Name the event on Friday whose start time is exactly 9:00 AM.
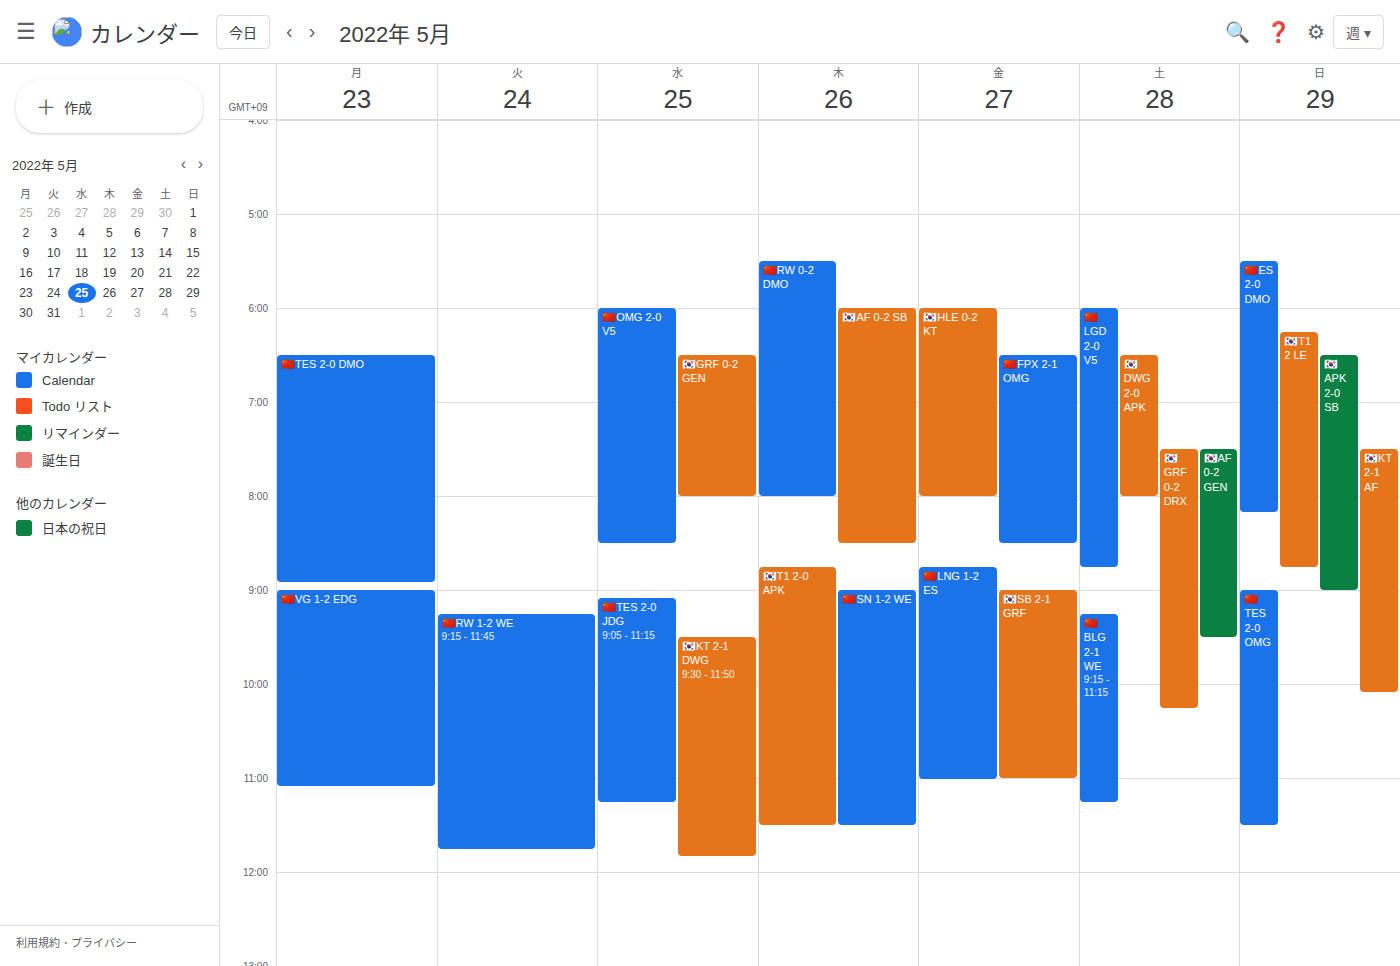
"🇰🇷SB 2-1 GRF"